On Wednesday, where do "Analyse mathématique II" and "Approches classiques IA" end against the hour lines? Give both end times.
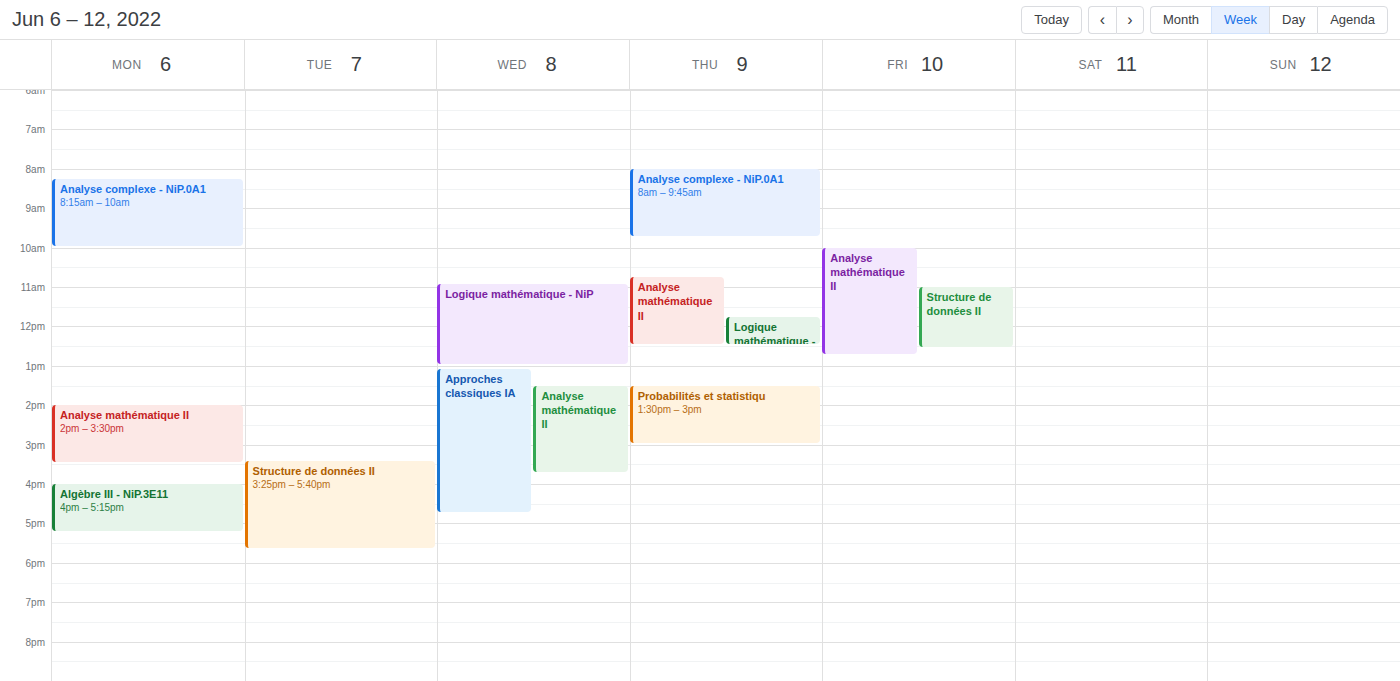
"Analyse mathématique II": 15:45, neither: three quarters of the way from the 15:00 line to the 16:00 line. "Approches classiques IA": 16:45, neither: three quarters of the way from the 16:00 line to the 17:00 line.